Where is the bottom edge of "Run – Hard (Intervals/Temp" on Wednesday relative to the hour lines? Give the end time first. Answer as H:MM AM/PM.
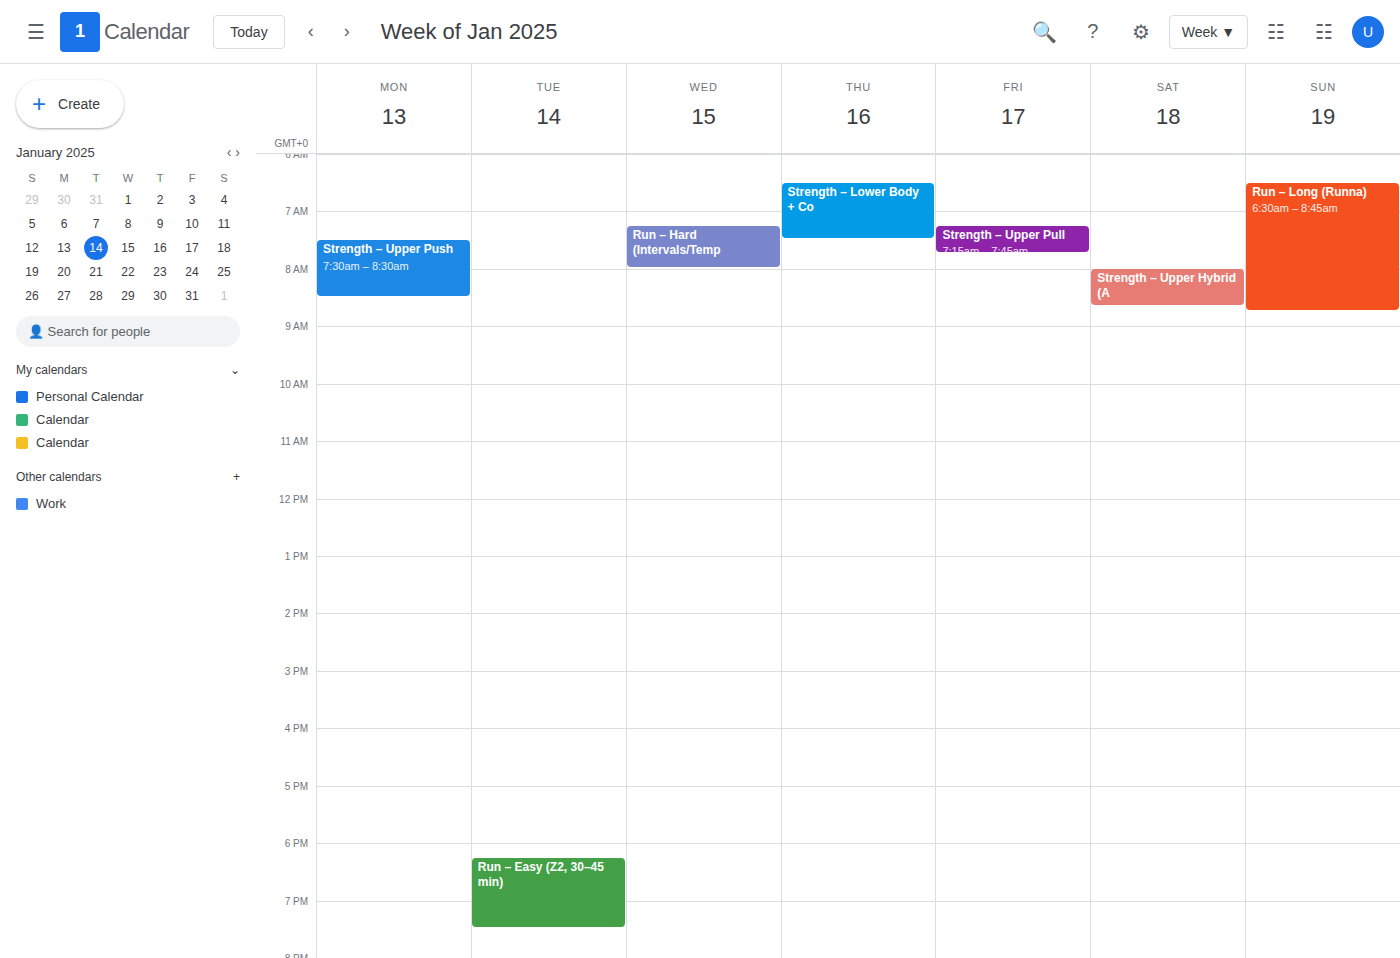
8:00 AM -- exactly on the 8 AM line.